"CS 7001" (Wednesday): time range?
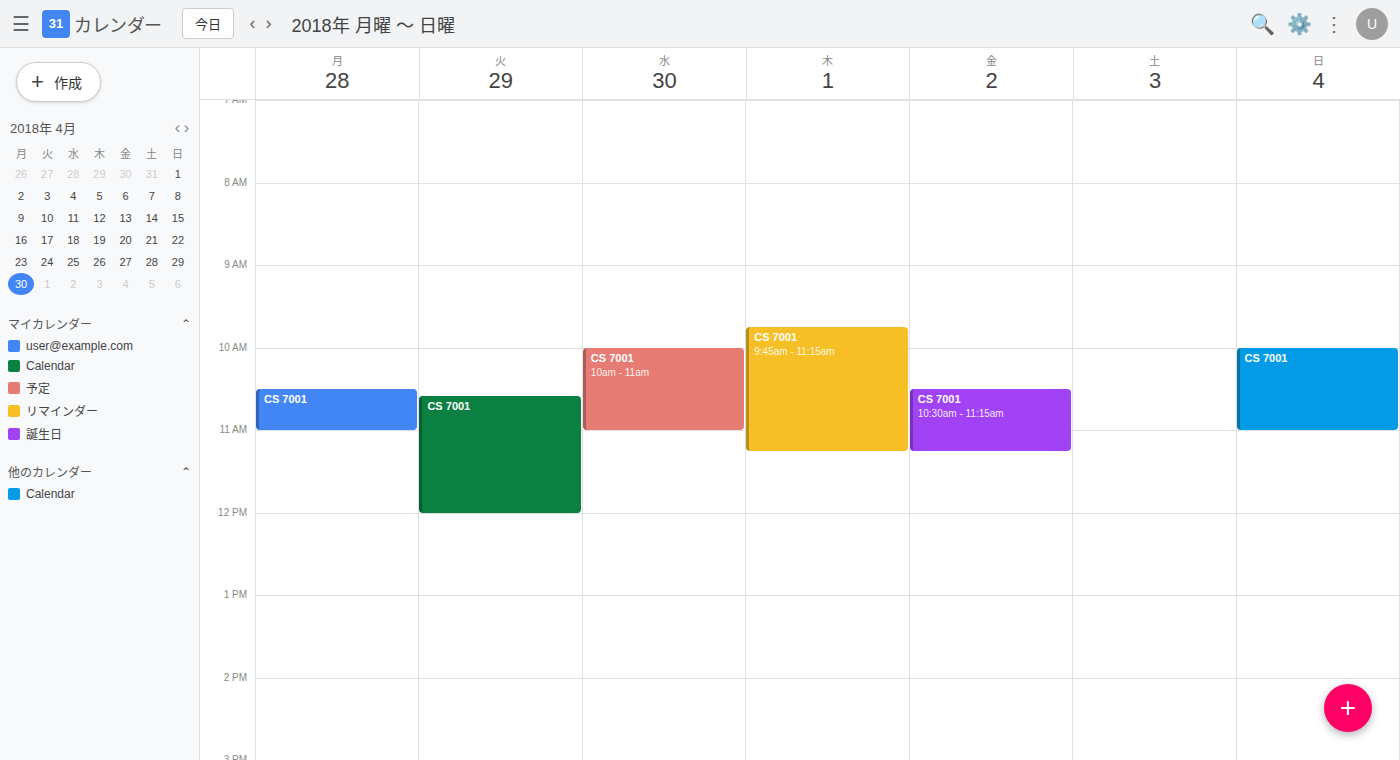
10:00 AM to 11:00 AM